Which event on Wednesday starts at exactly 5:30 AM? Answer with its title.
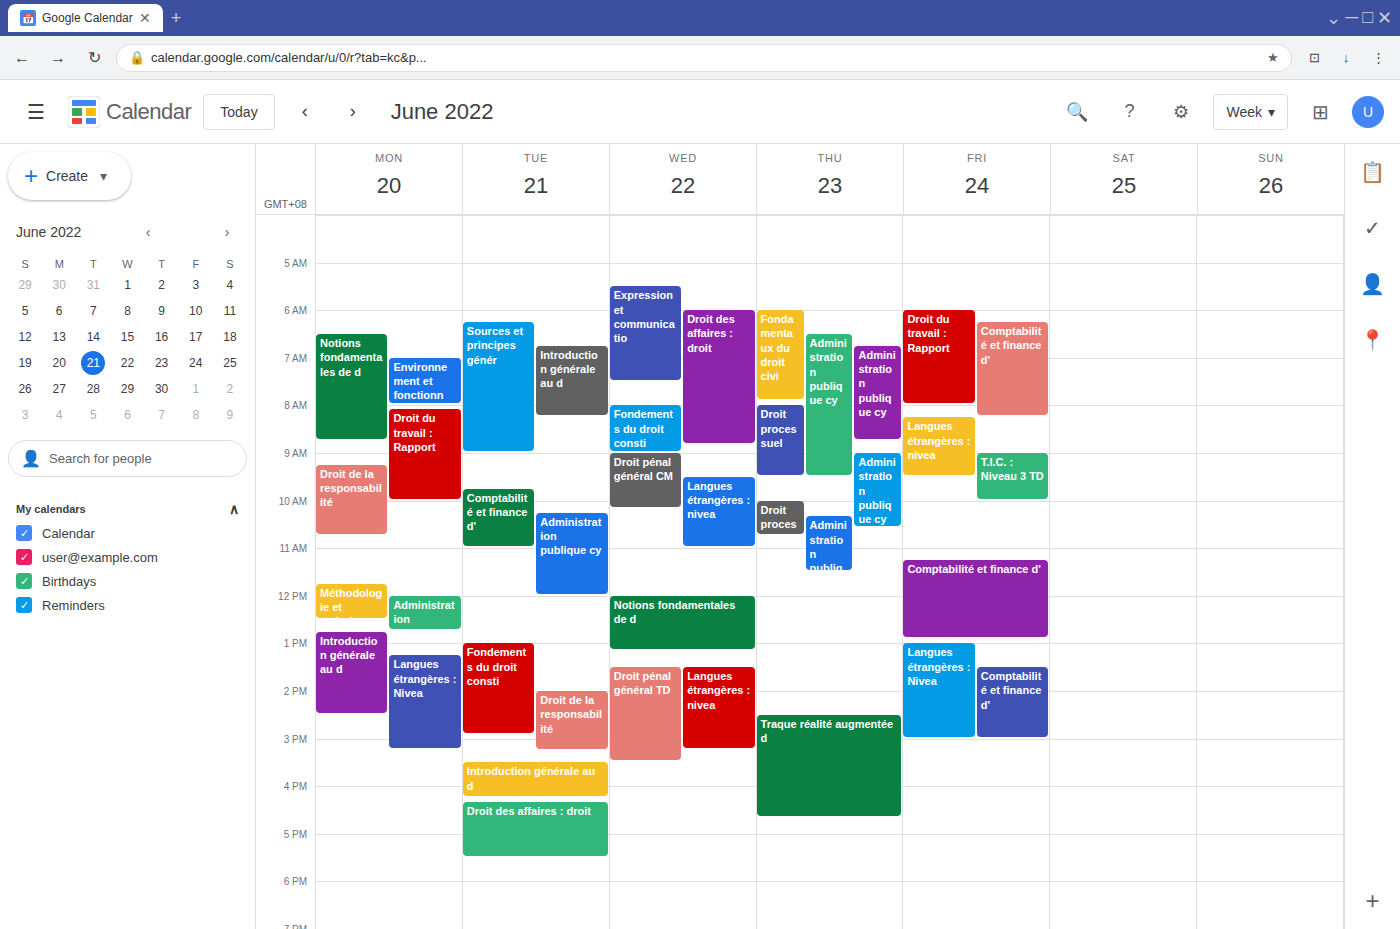
"Expression et communicatio"